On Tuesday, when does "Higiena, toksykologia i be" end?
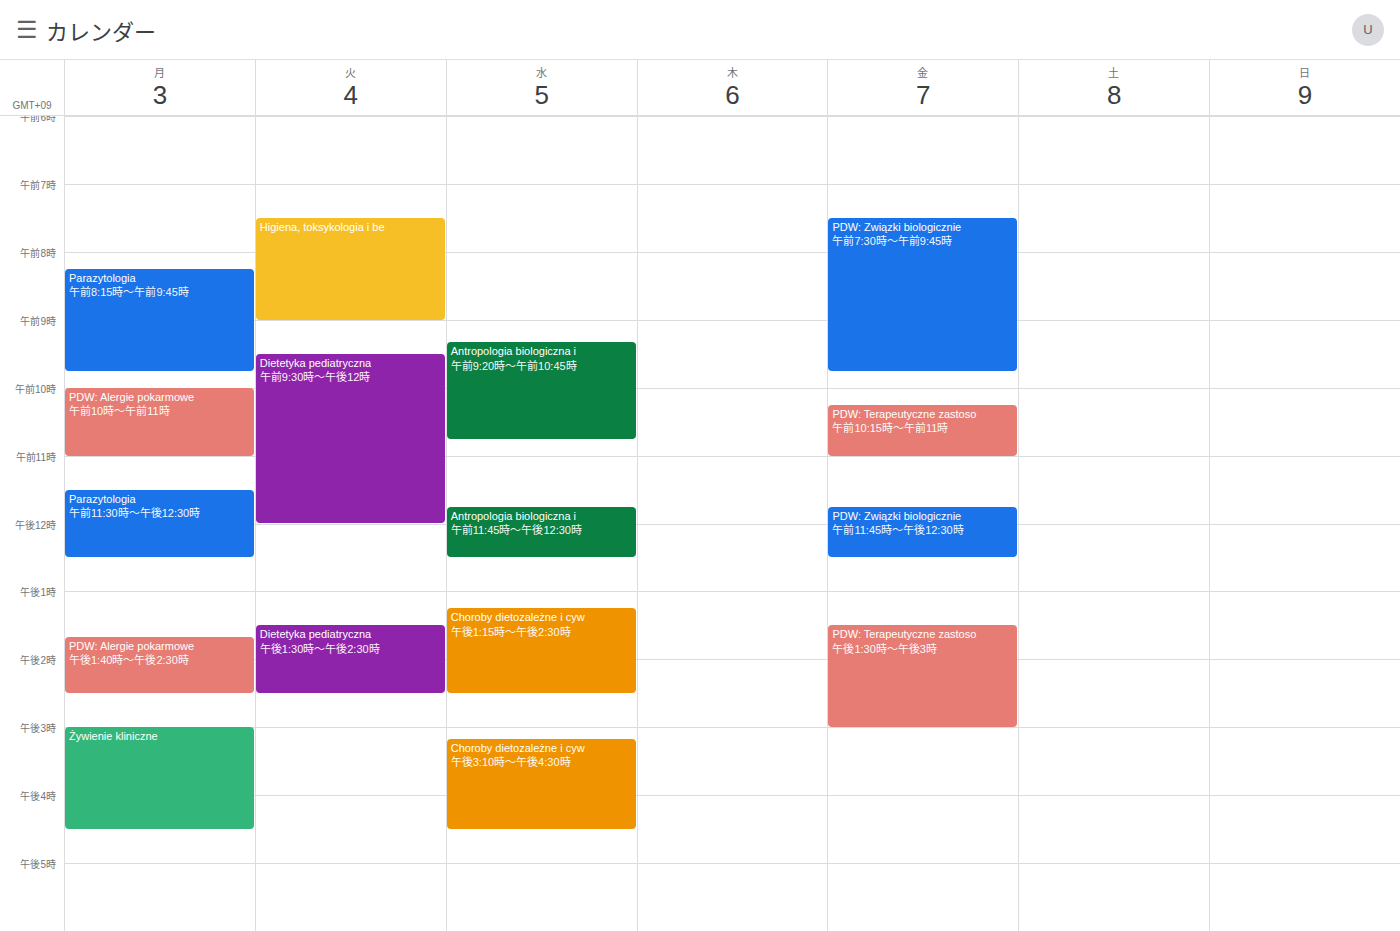
09:00